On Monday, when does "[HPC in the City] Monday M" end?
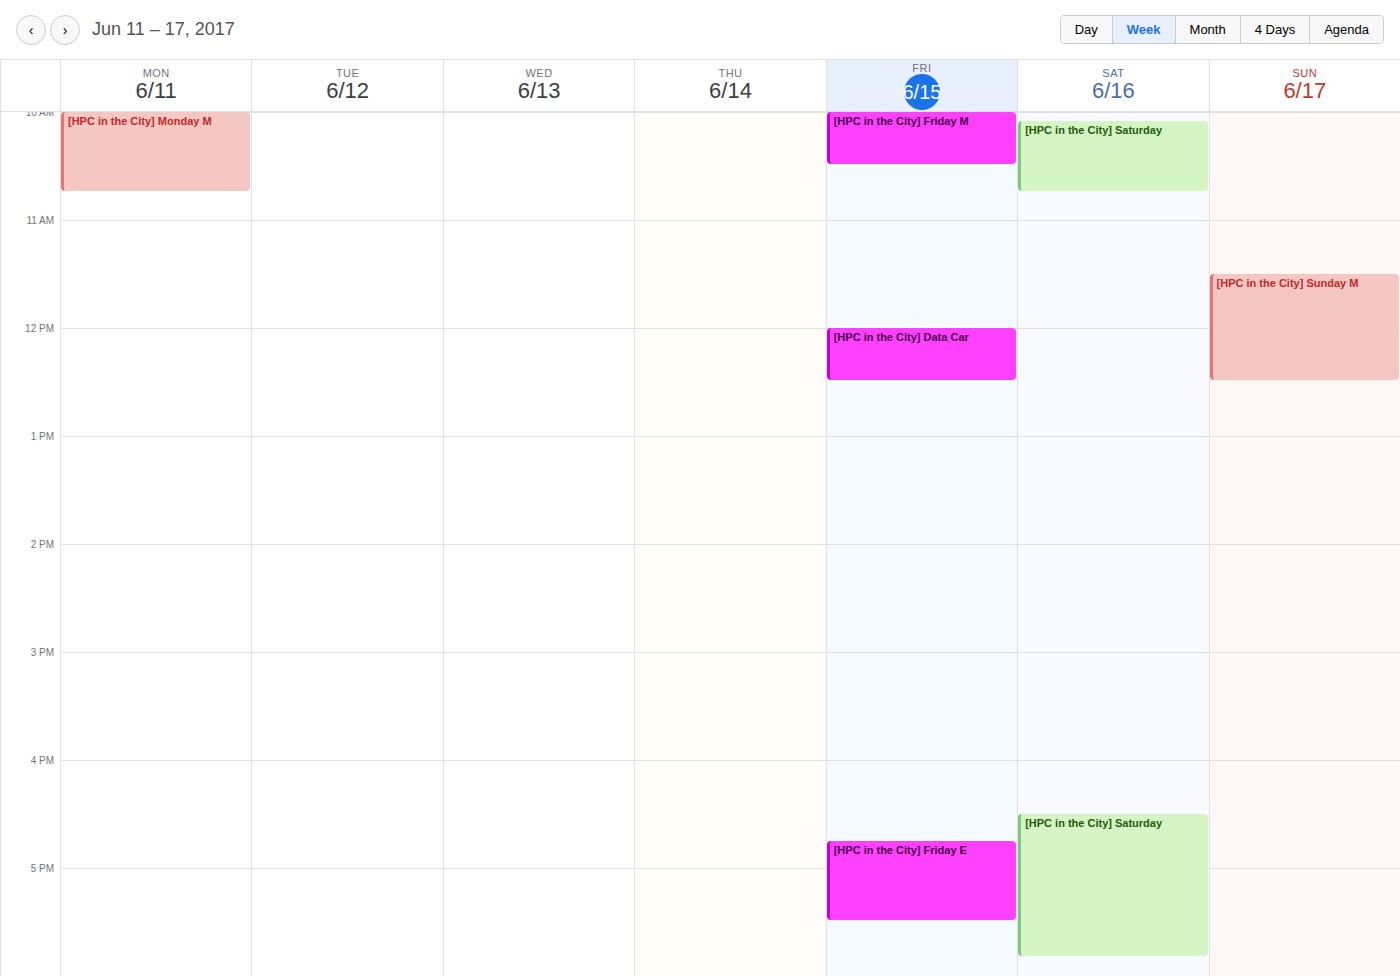
10:45 AM